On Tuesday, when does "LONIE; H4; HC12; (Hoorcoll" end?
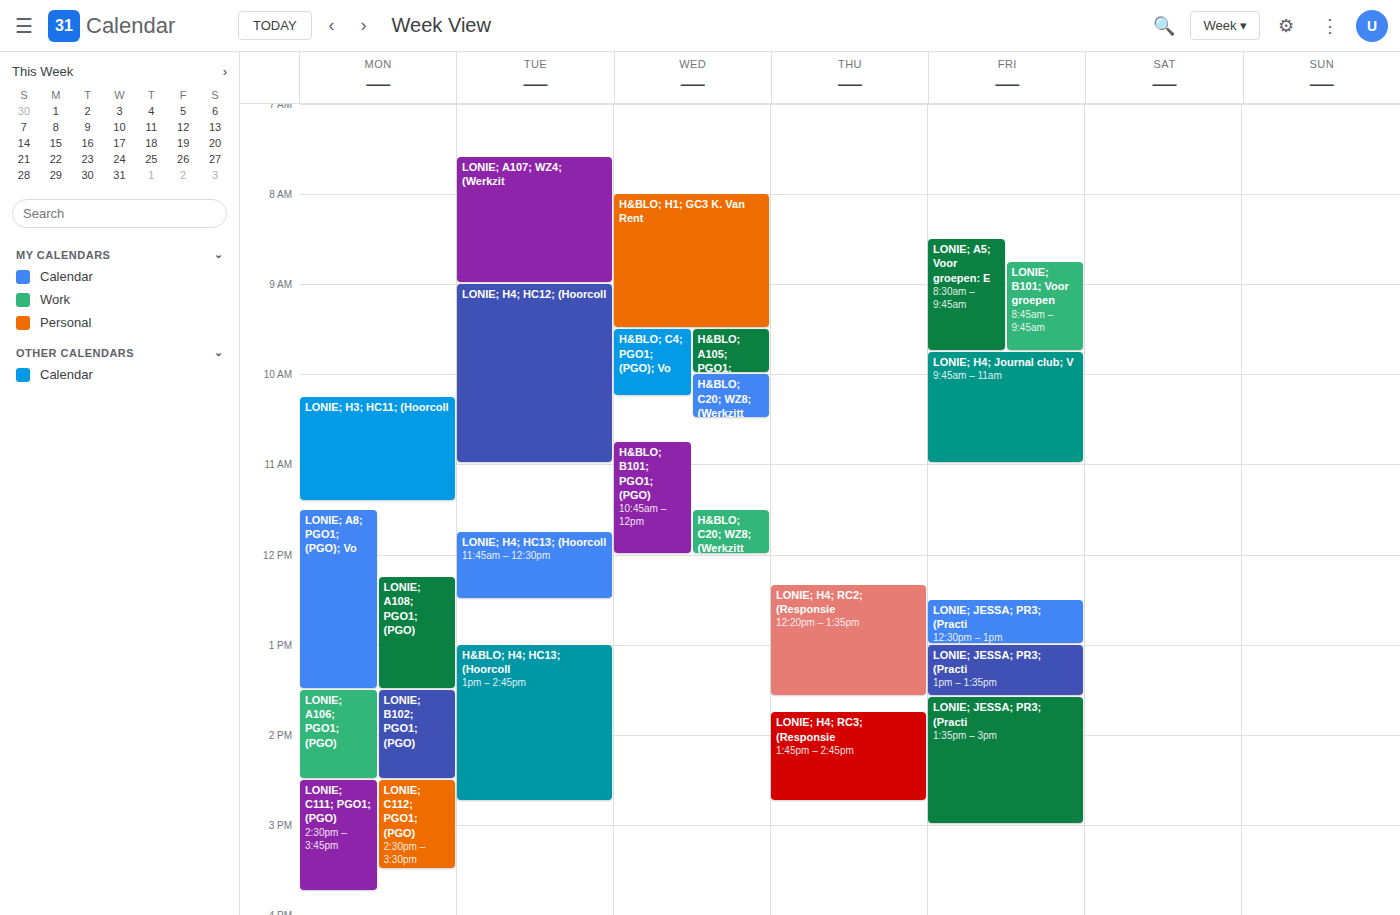
11:00 AM